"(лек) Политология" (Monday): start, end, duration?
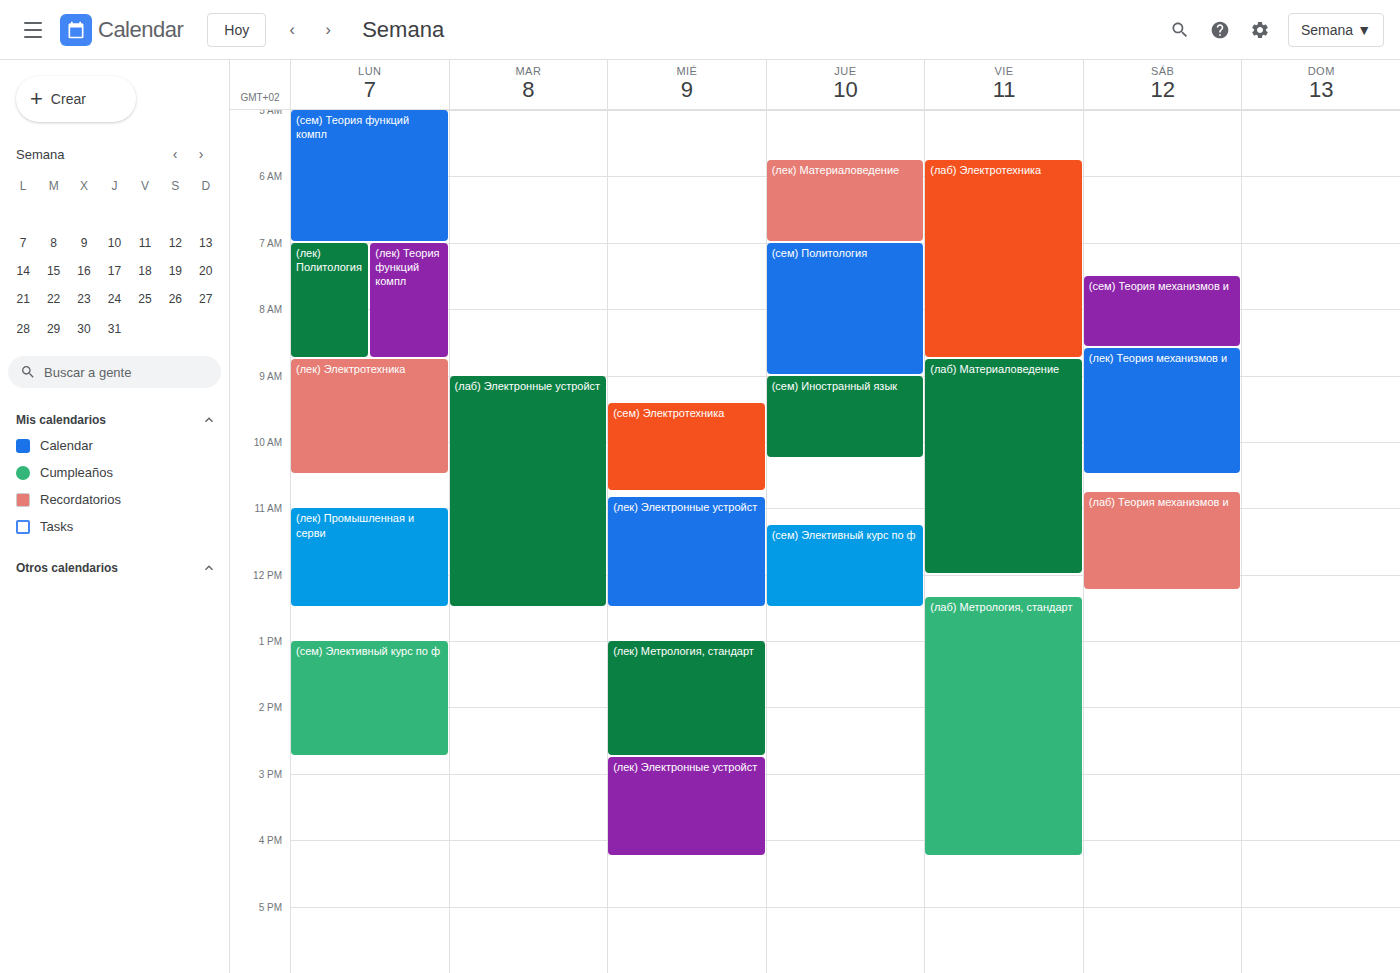
7:00 AM to 8:45 AM, 1 hour 45 minutes